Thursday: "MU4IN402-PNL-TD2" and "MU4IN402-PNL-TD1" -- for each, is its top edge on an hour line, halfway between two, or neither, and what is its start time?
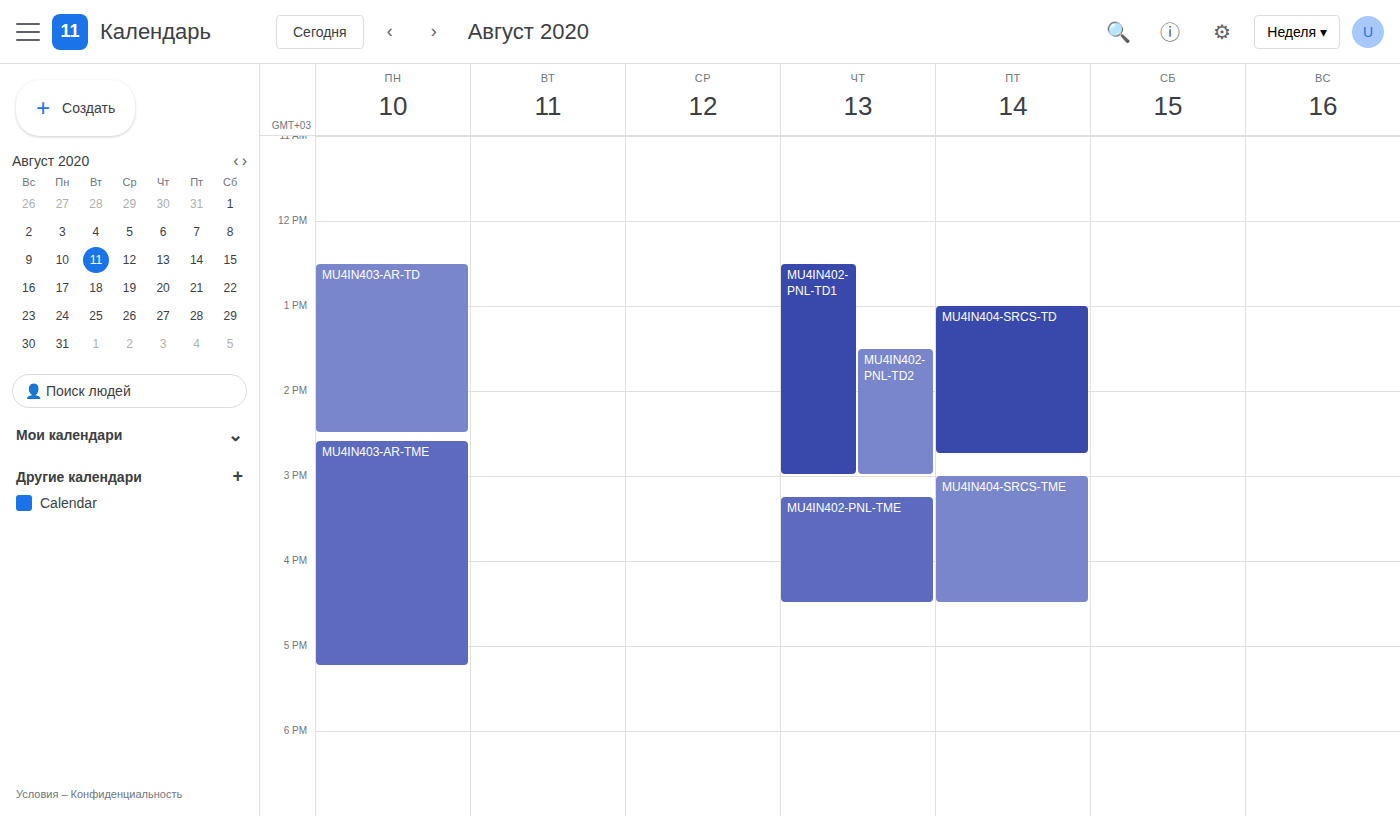
"MU4IN402-PNL-TD2": 13:30, halfway between the 13:00 and 14:00 lines. "MU4IN402-PNL-TD1": 12:30, halfway between the 12:00 and 13:00 lines.